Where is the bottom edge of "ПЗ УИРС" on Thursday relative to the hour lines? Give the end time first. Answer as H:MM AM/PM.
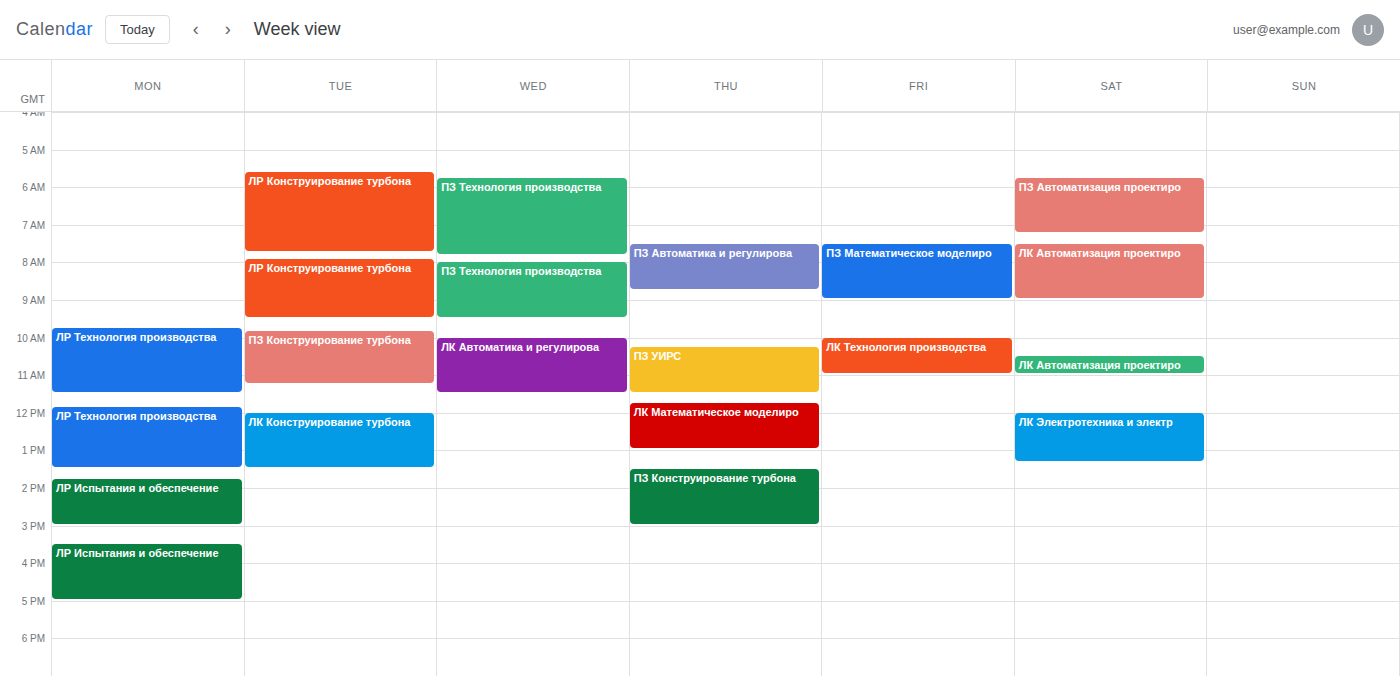
11:30 AM -- halfway between the 11 AM and 12 PM lines.